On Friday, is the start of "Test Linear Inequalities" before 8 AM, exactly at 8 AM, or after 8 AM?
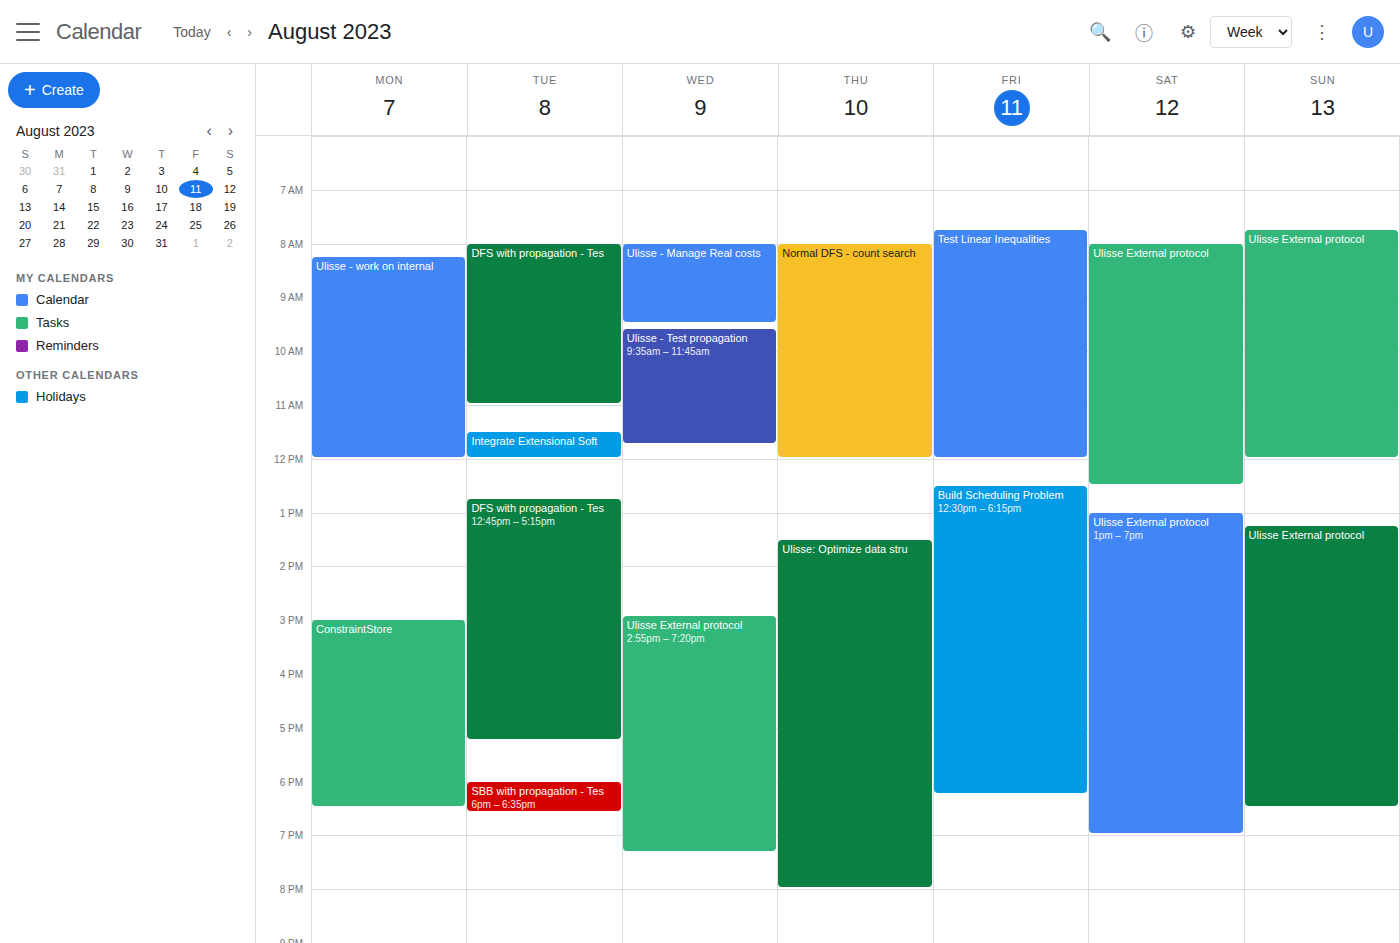
7:45 AM -- before 8 AM, 15 minutes above the 8 AM line.